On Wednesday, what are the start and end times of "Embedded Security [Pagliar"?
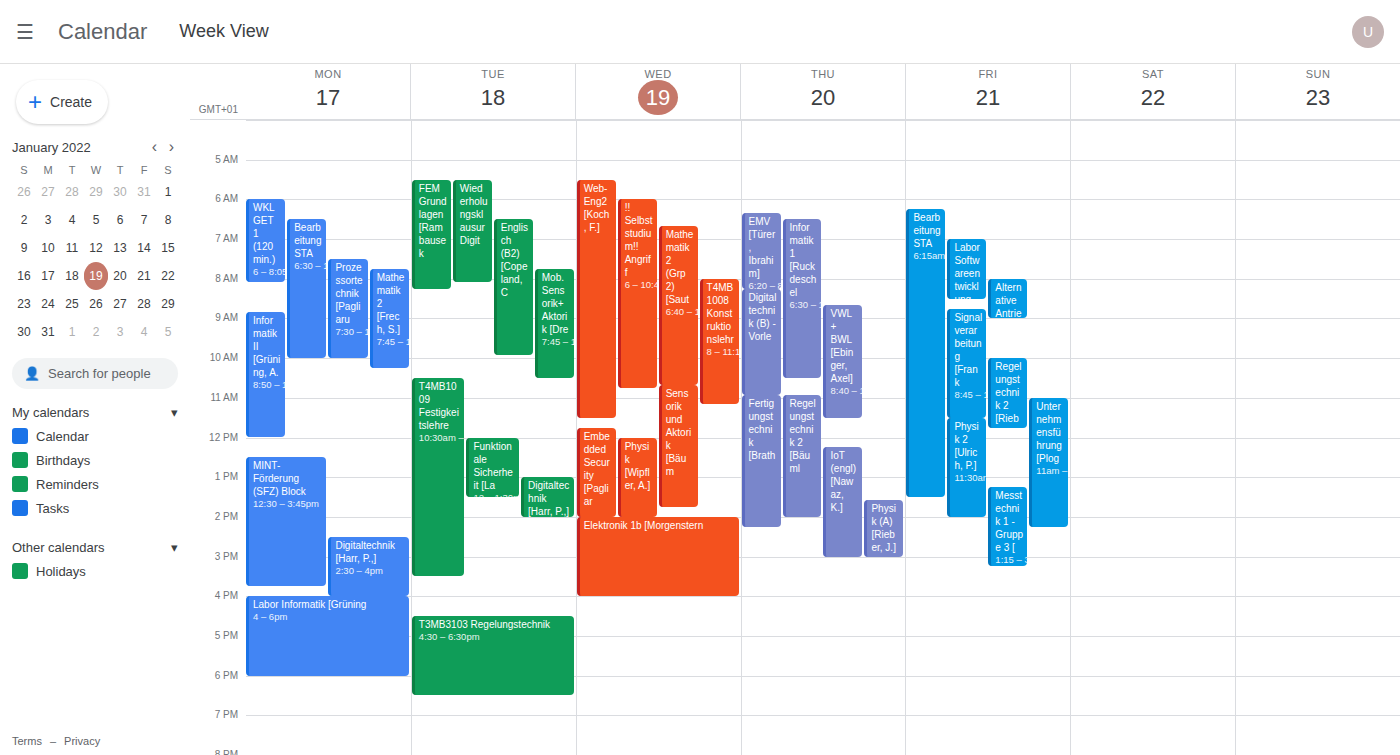
11:45 to 14:00